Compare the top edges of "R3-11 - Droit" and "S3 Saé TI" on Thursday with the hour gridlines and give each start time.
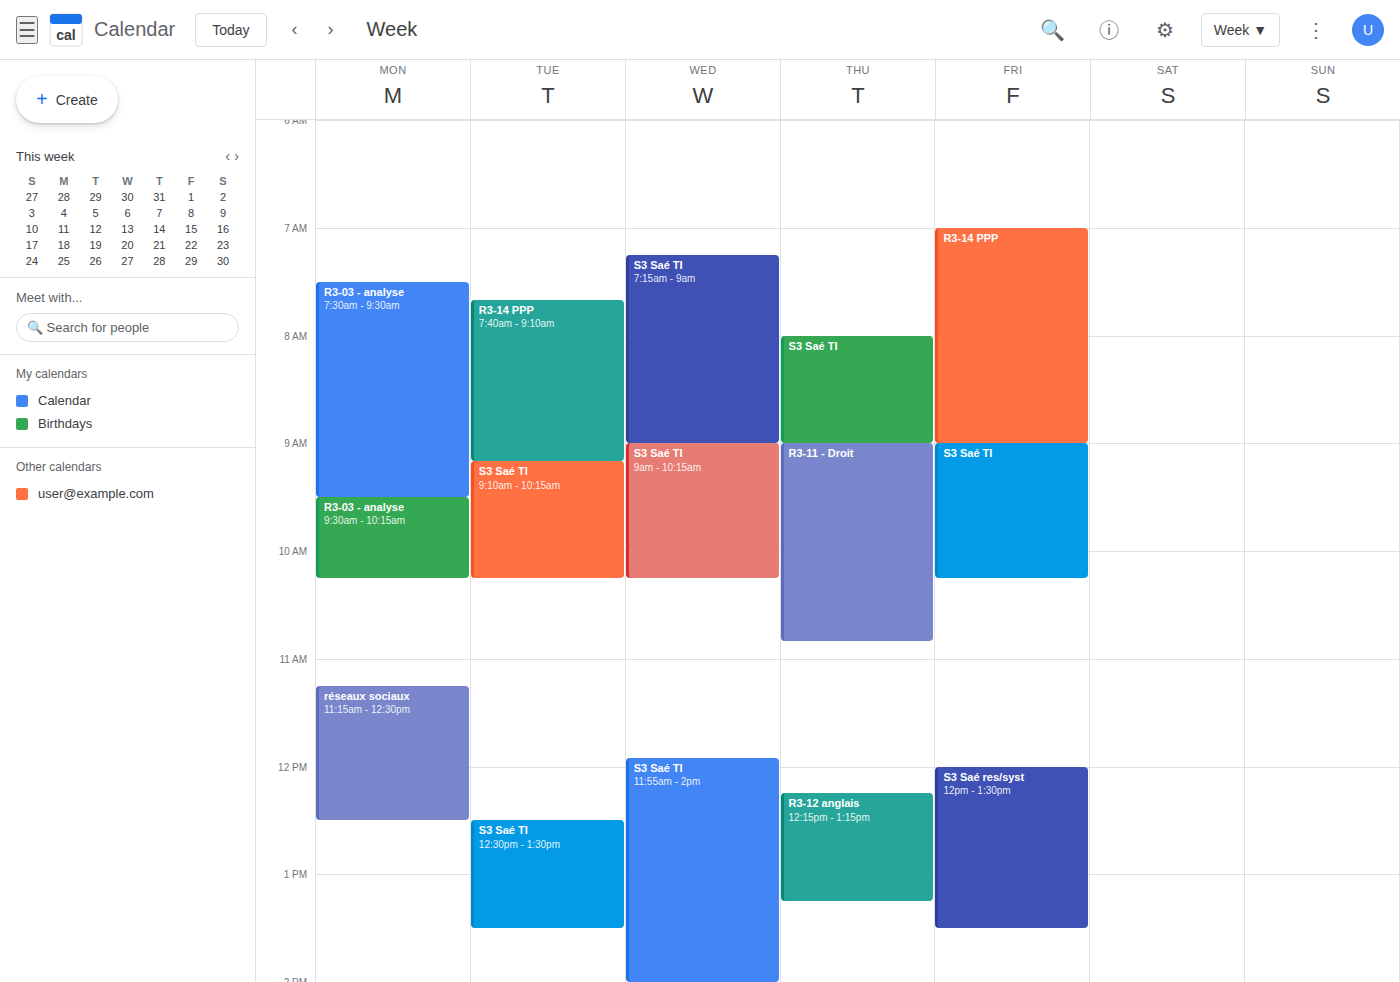
"R3-11 - Droit": 9:00 AM, exactly on the 9 AM line. "S3 Saé TI": 8:00 AM, exactly on the 8 AM line.